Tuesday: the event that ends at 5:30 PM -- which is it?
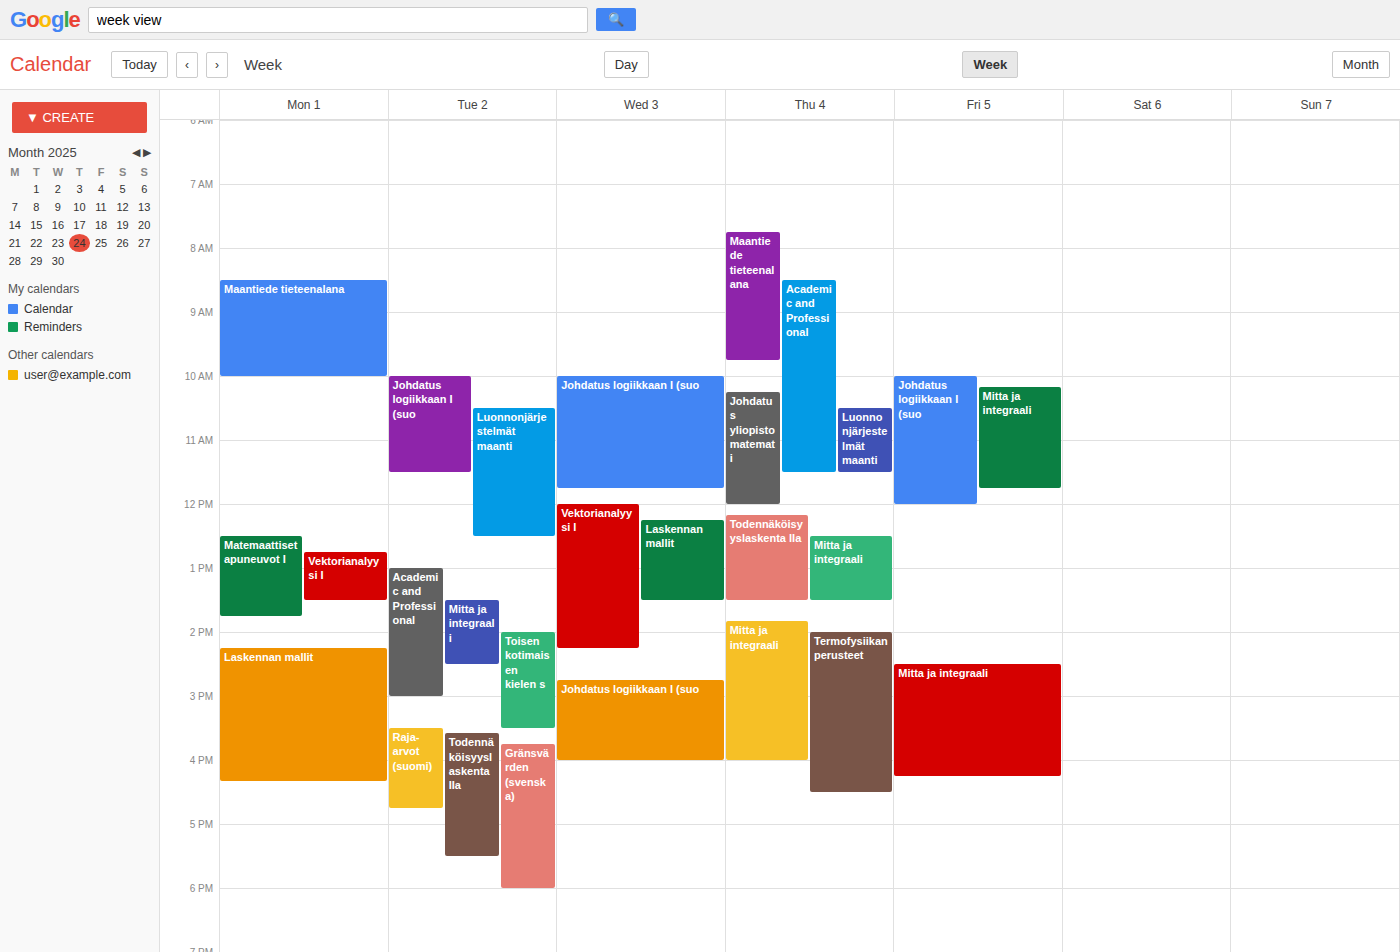
"Todennäköisyyslaskenta IIa"